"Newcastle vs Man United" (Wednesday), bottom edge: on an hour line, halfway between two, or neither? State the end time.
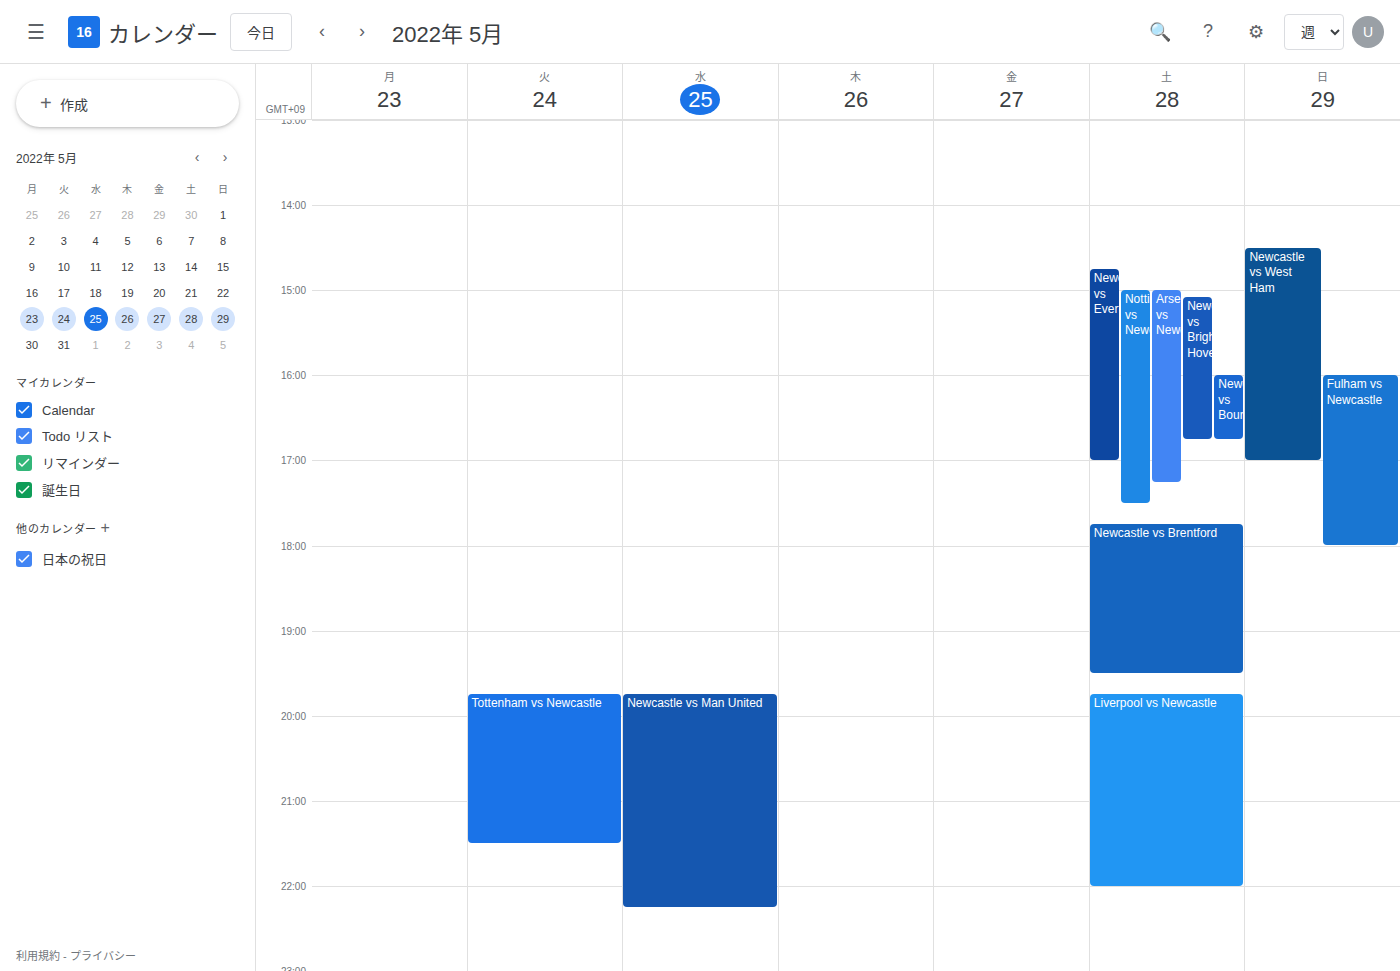
10:15 PM -- neither: a quarter of the way from the 10 PM line to the 11 PM line.